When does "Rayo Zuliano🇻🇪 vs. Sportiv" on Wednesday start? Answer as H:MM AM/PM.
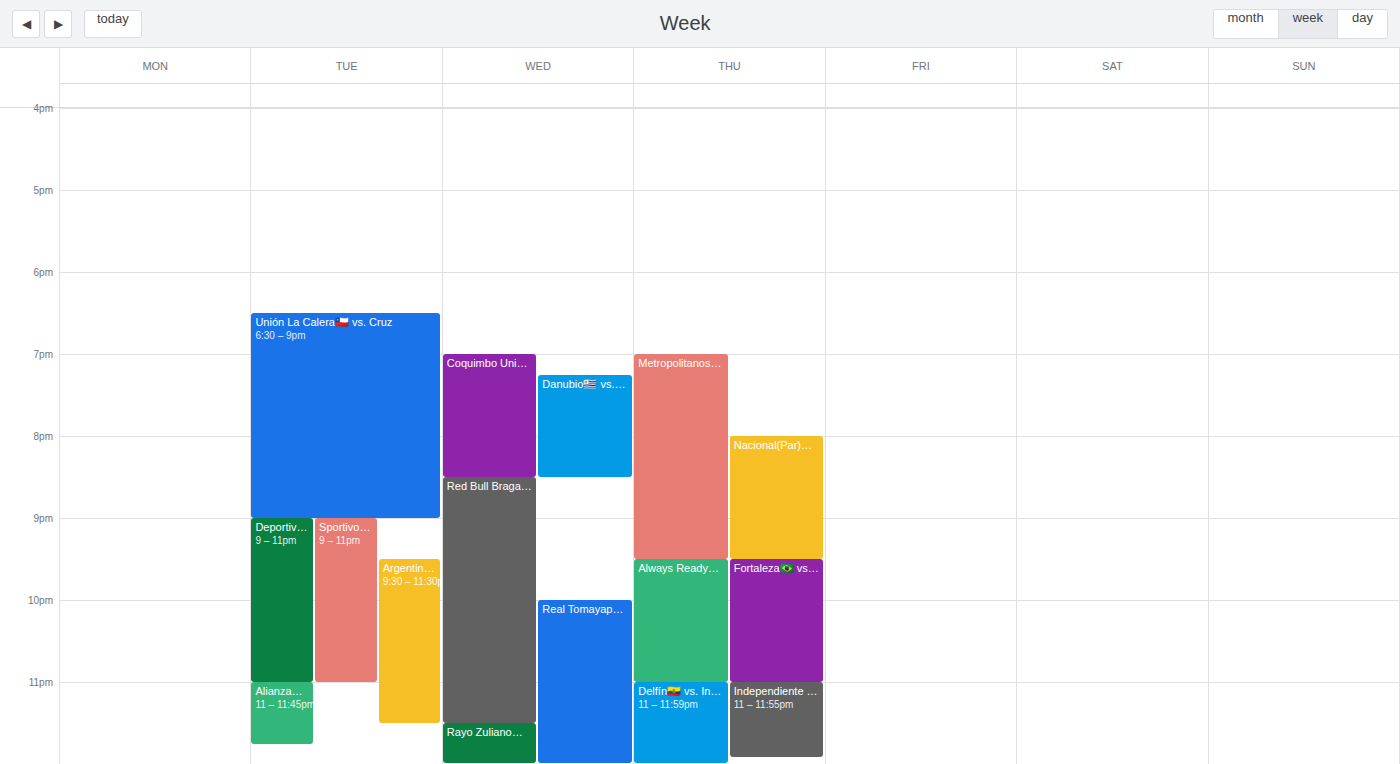
11:30 PM